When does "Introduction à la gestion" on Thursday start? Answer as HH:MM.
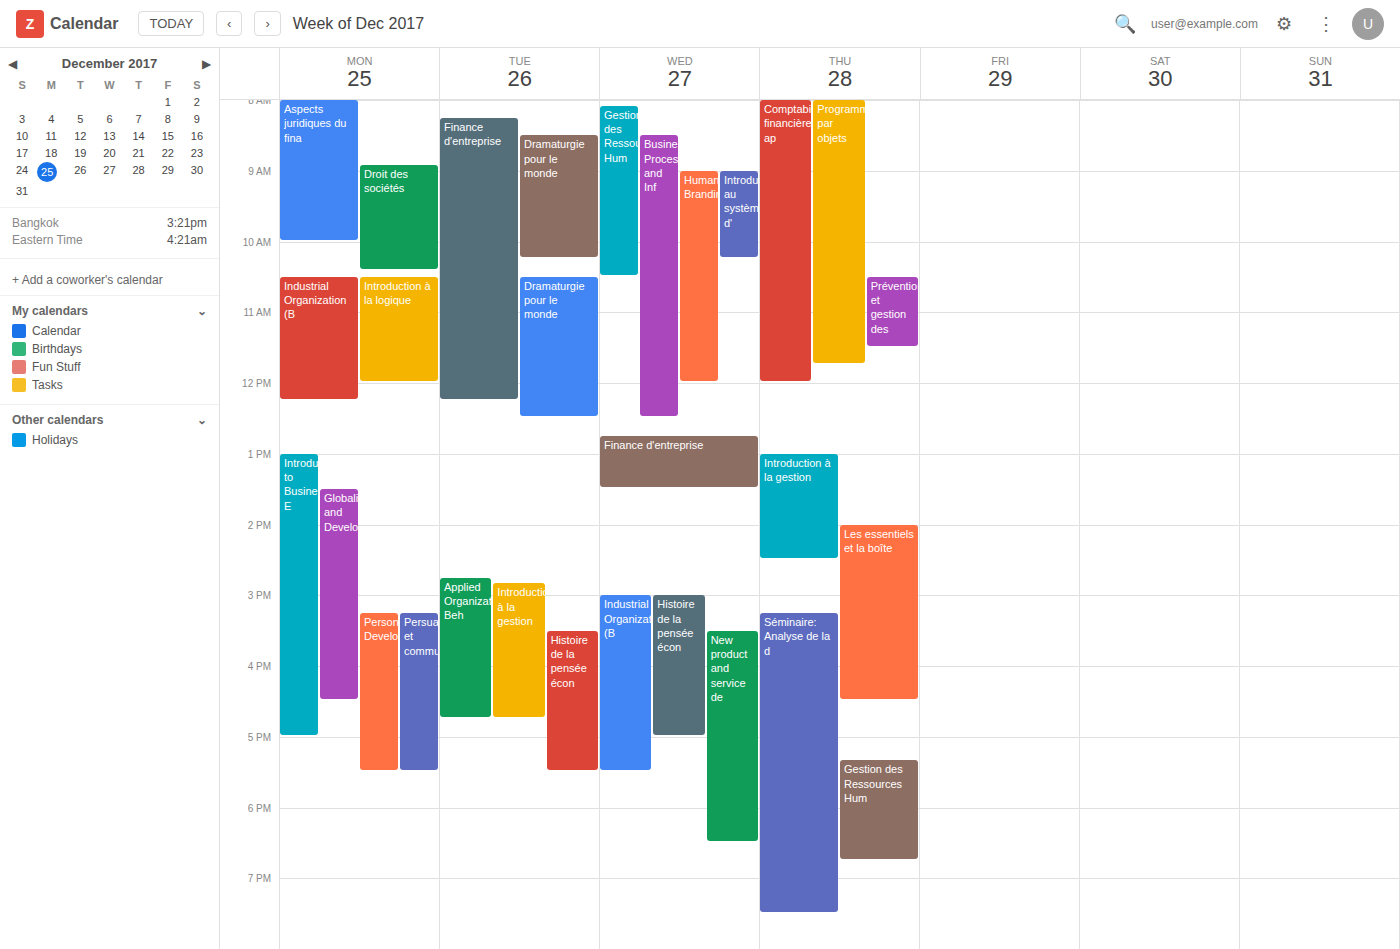
13:00